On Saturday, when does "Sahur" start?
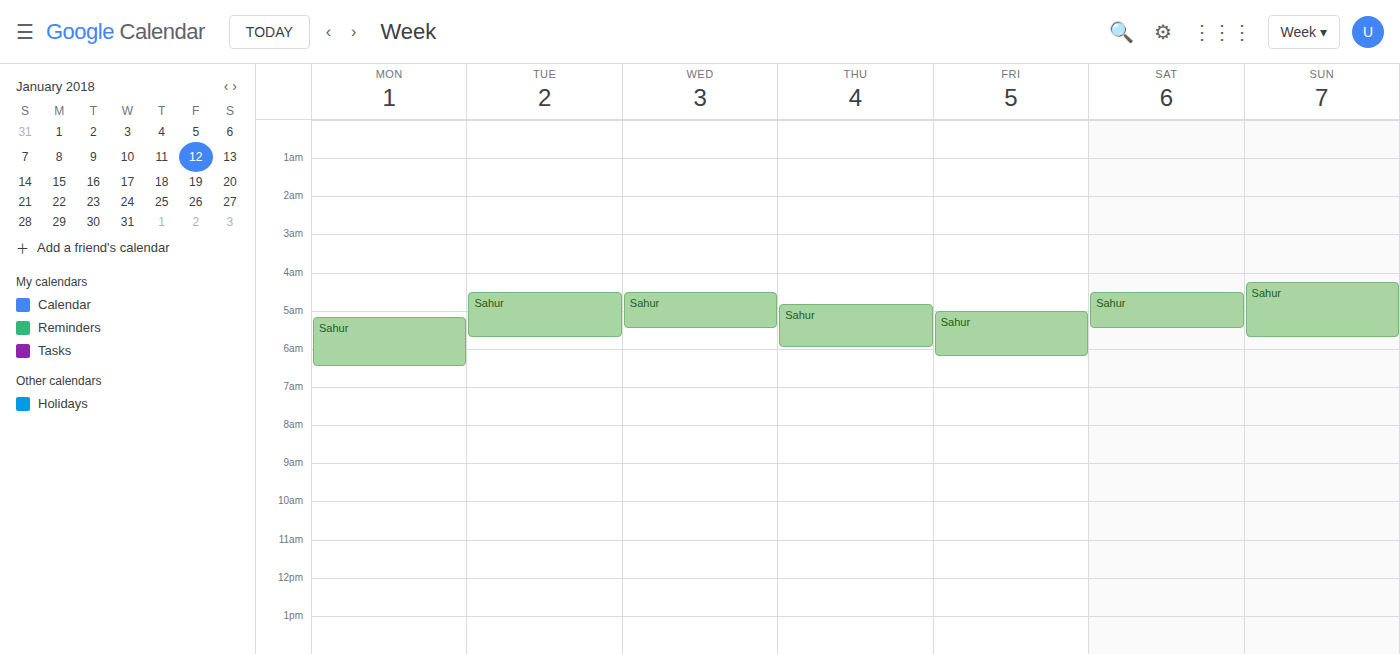
4:30 AM